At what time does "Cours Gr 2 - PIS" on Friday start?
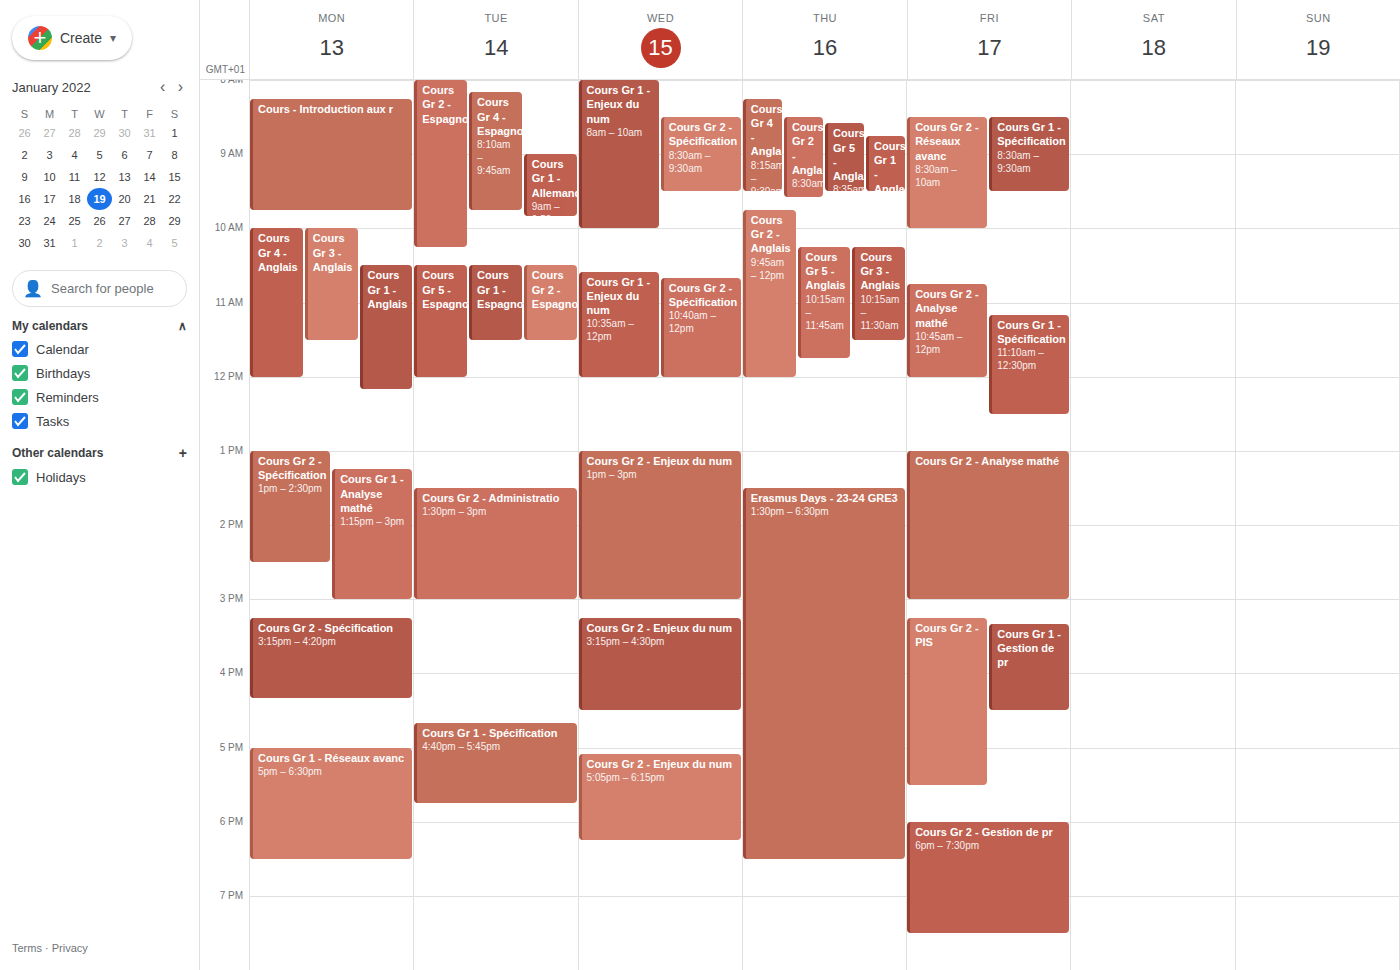
3:15 PM